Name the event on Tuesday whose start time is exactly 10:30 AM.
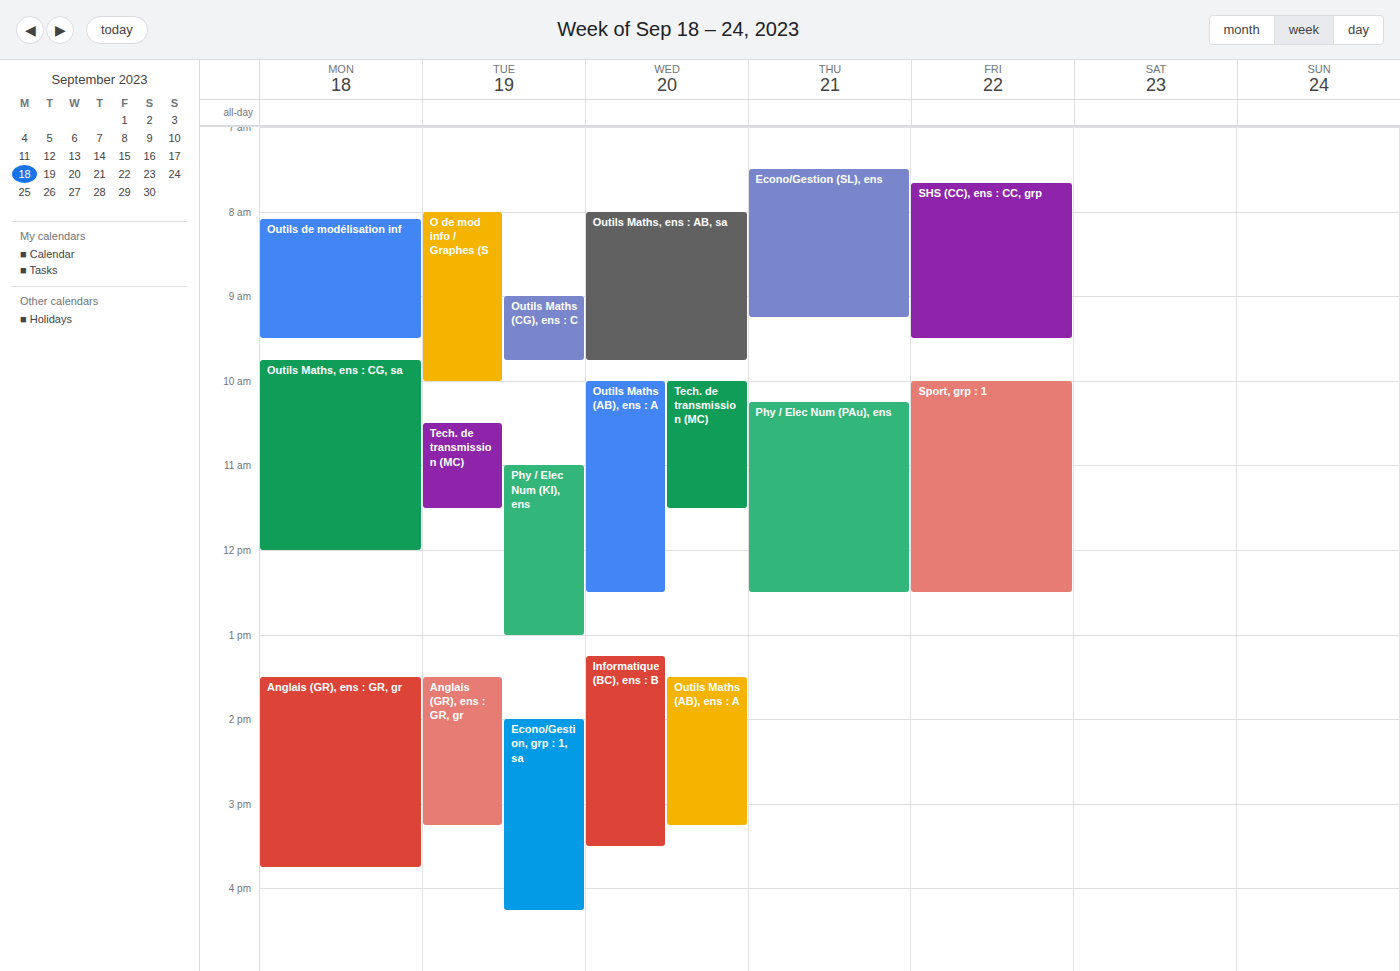
"Tech. de transmission (MC)"